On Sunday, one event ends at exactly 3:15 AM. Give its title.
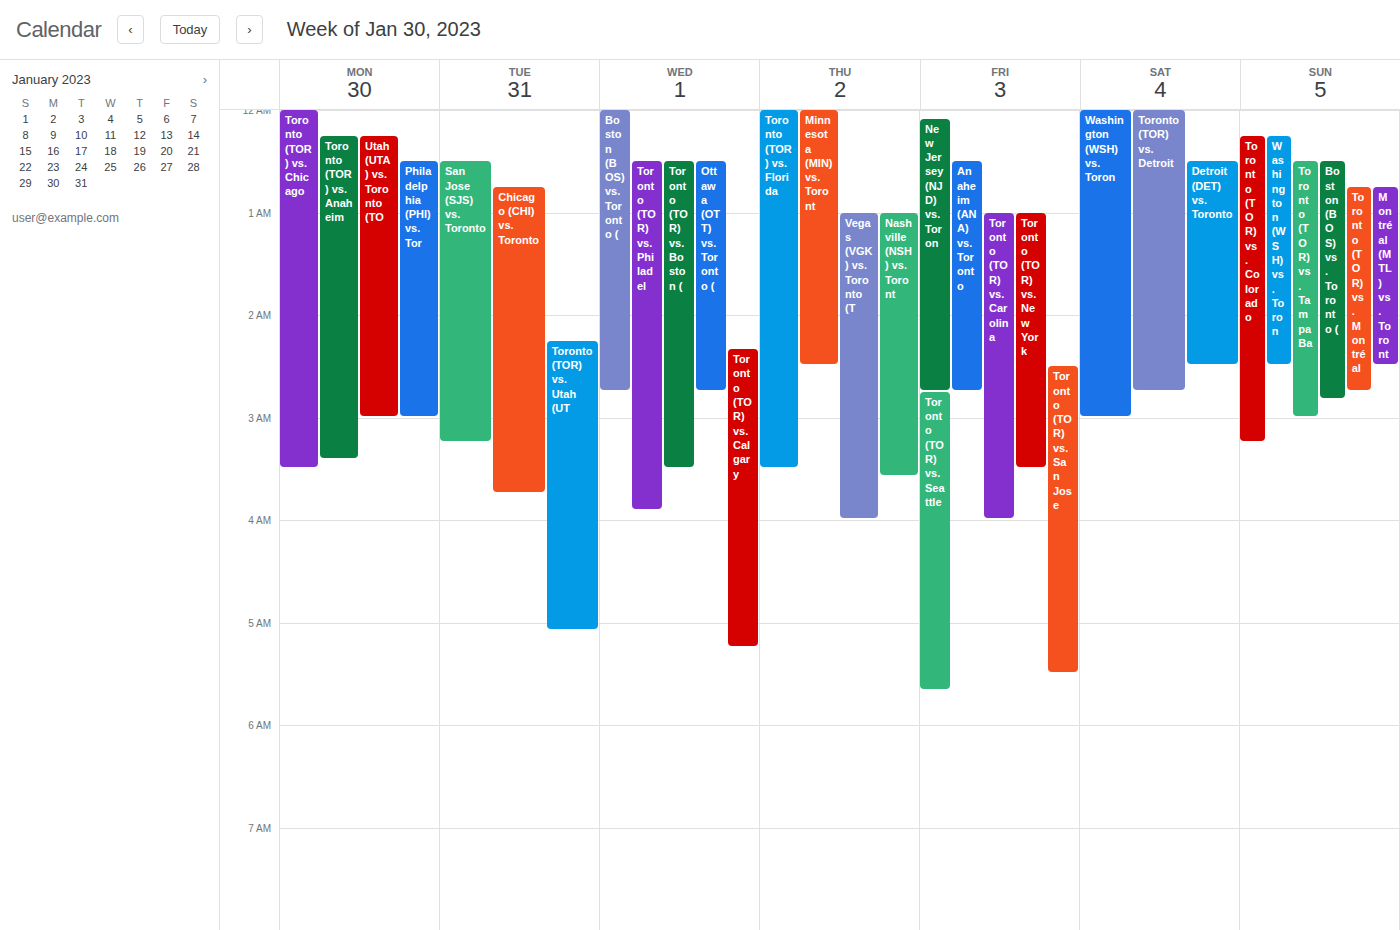
"Toronto (TOR) vs. Colorado"